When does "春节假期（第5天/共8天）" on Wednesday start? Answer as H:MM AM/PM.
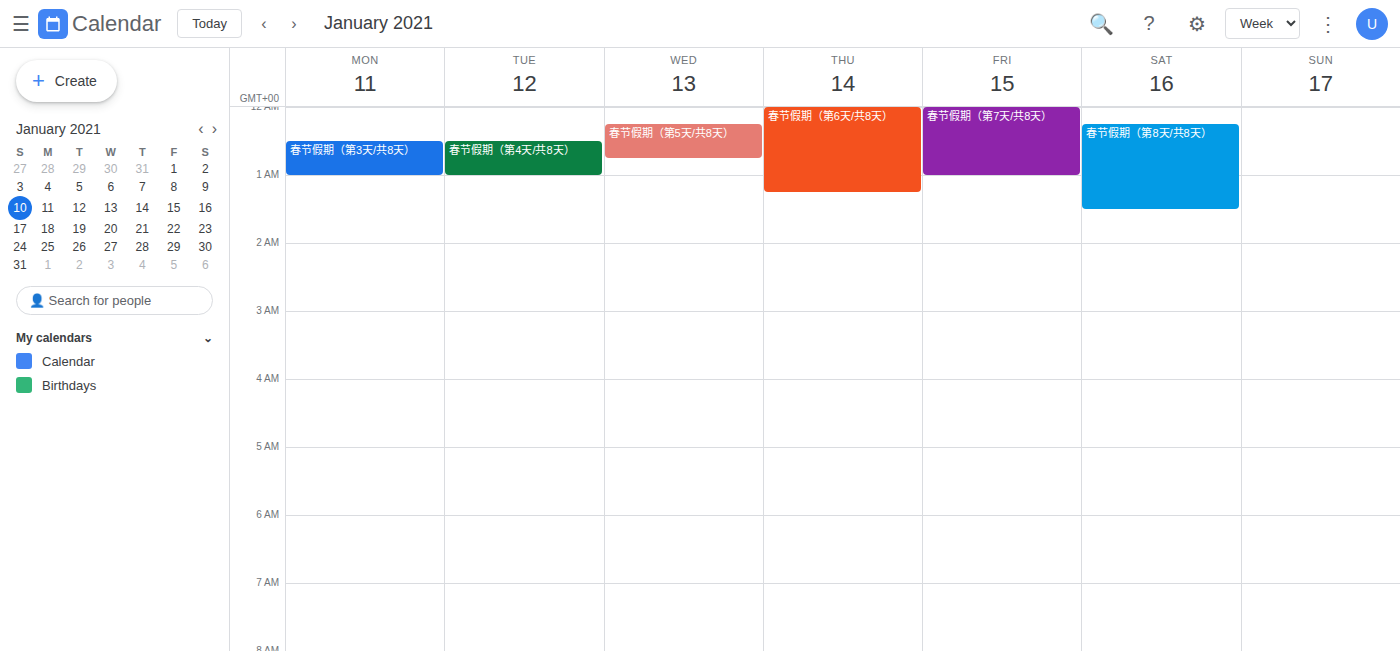
12:15 AM